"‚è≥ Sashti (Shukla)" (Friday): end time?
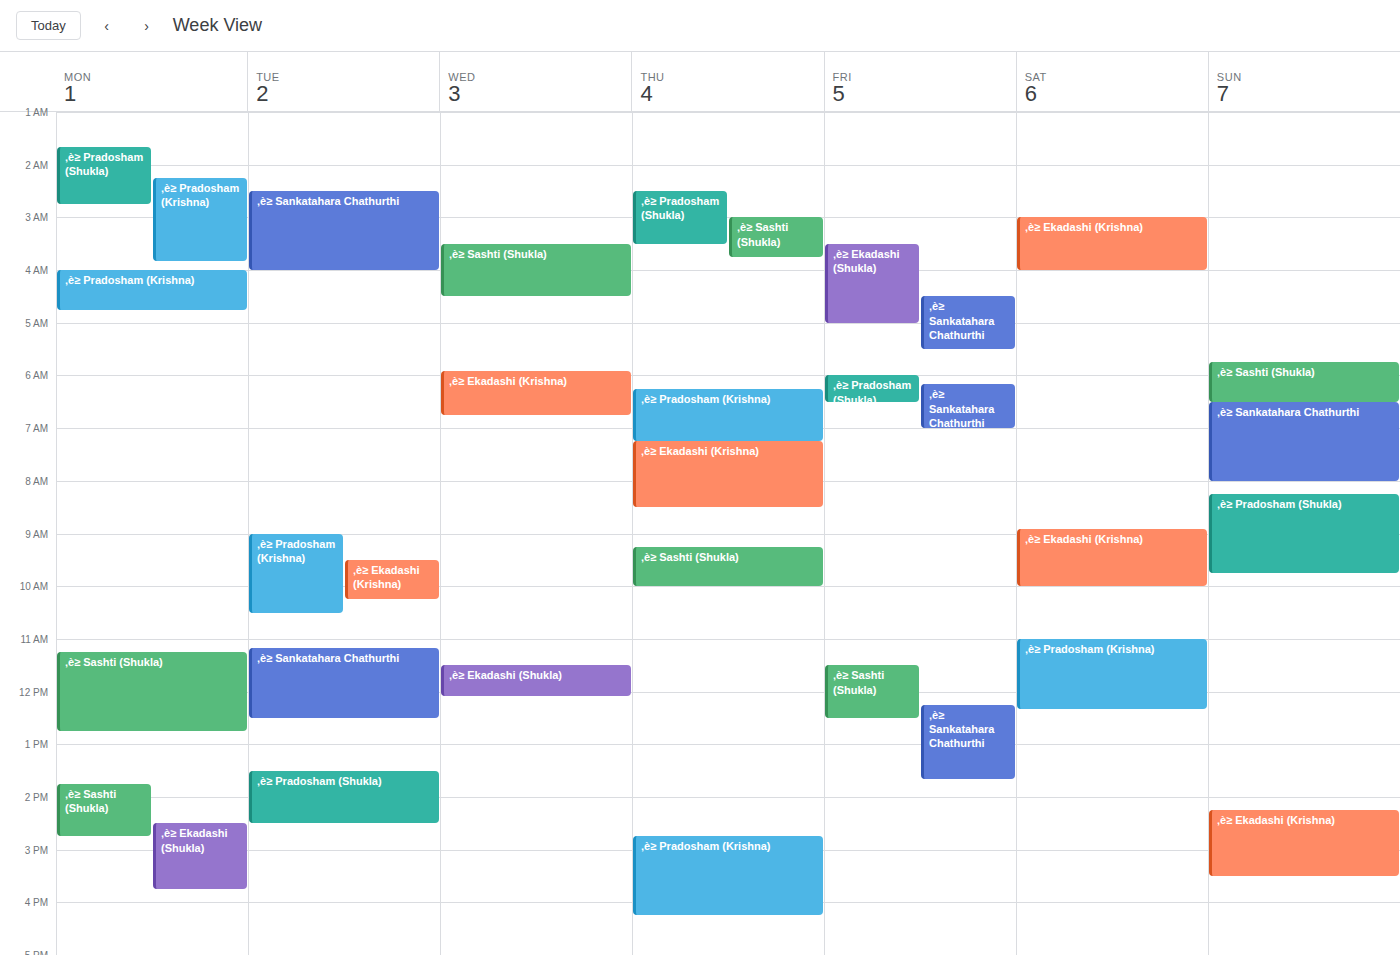
12:30 PM